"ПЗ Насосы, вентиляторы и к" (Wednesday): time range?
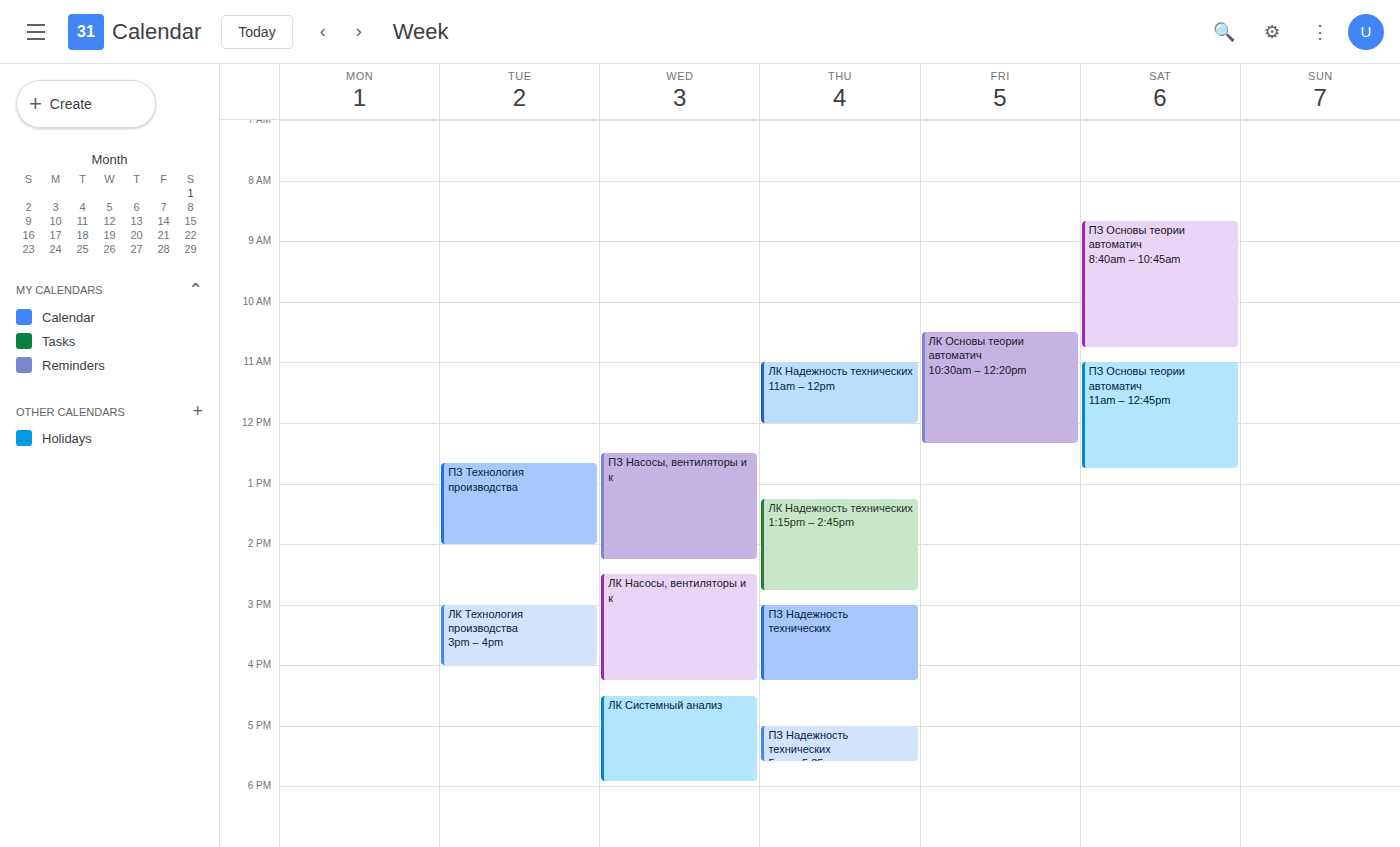
12:30 PM to 2:15 PM